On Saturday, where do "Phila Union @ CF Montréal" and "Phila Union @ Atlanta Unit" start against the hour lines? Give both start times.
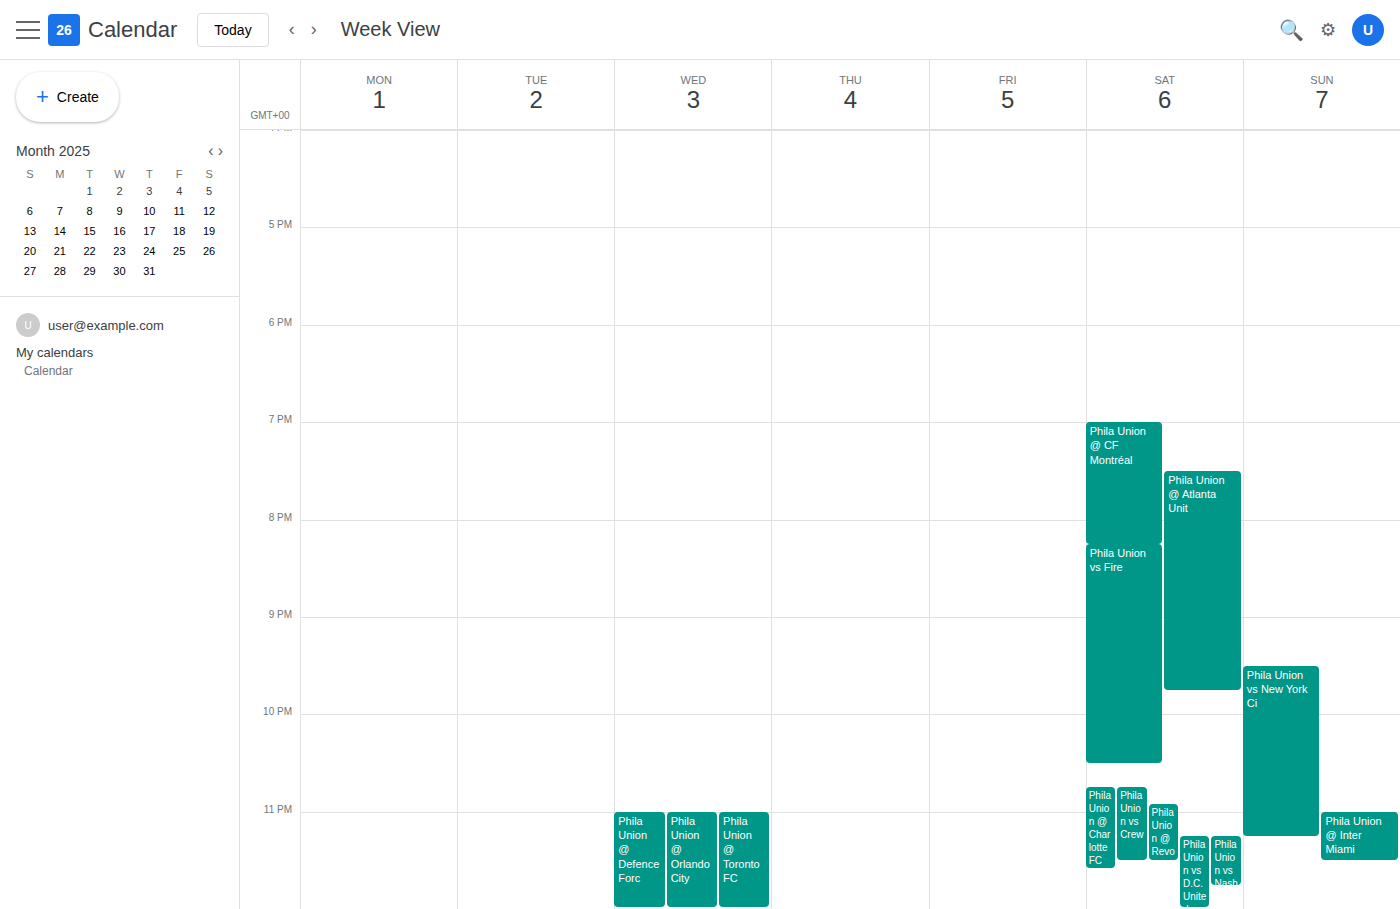
"Phila Union @ CF Montréal": 19:00, exactly on the 19:00 line. "Phila Union @ Atlanta Unit": 19:30, halfway between the 19:00 and 20:00 lines.